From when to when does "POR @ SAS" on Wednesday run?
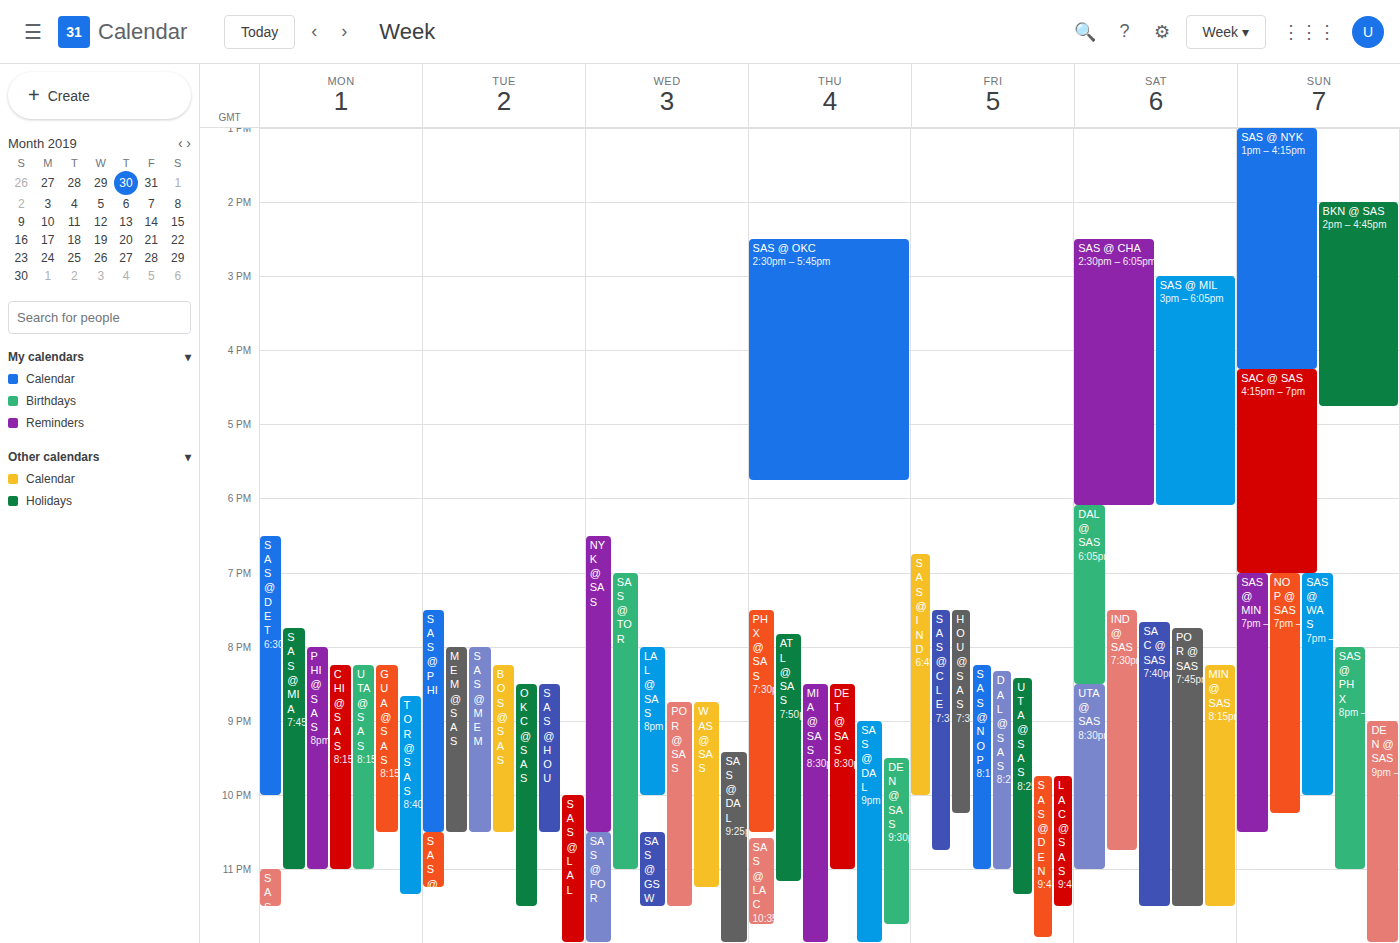
20:45 to 23:30